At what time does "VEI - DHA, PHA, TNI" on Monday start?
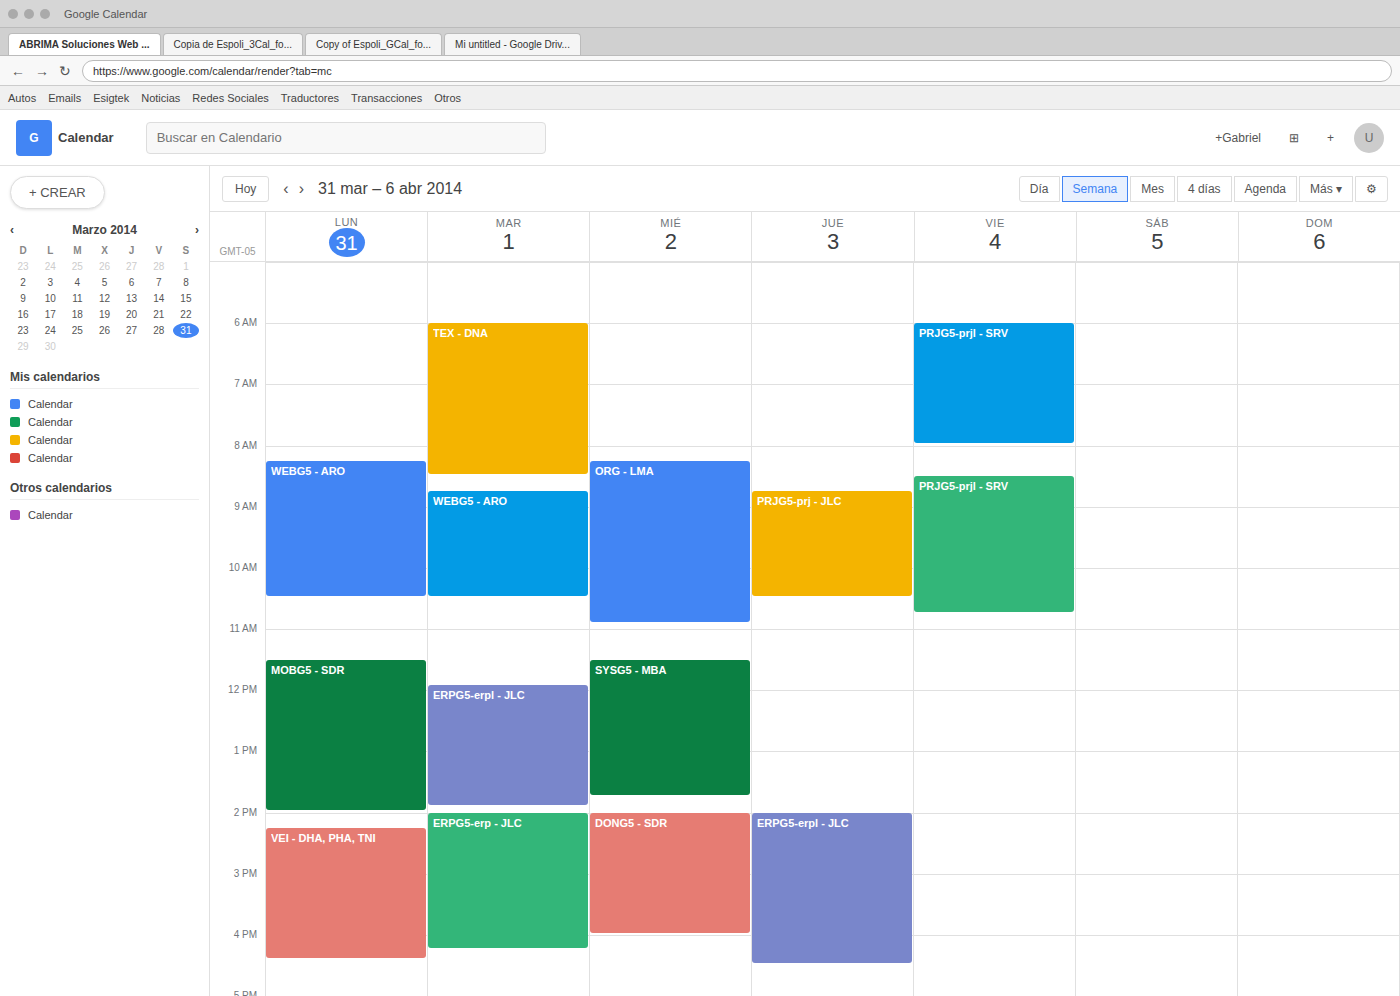
14:15